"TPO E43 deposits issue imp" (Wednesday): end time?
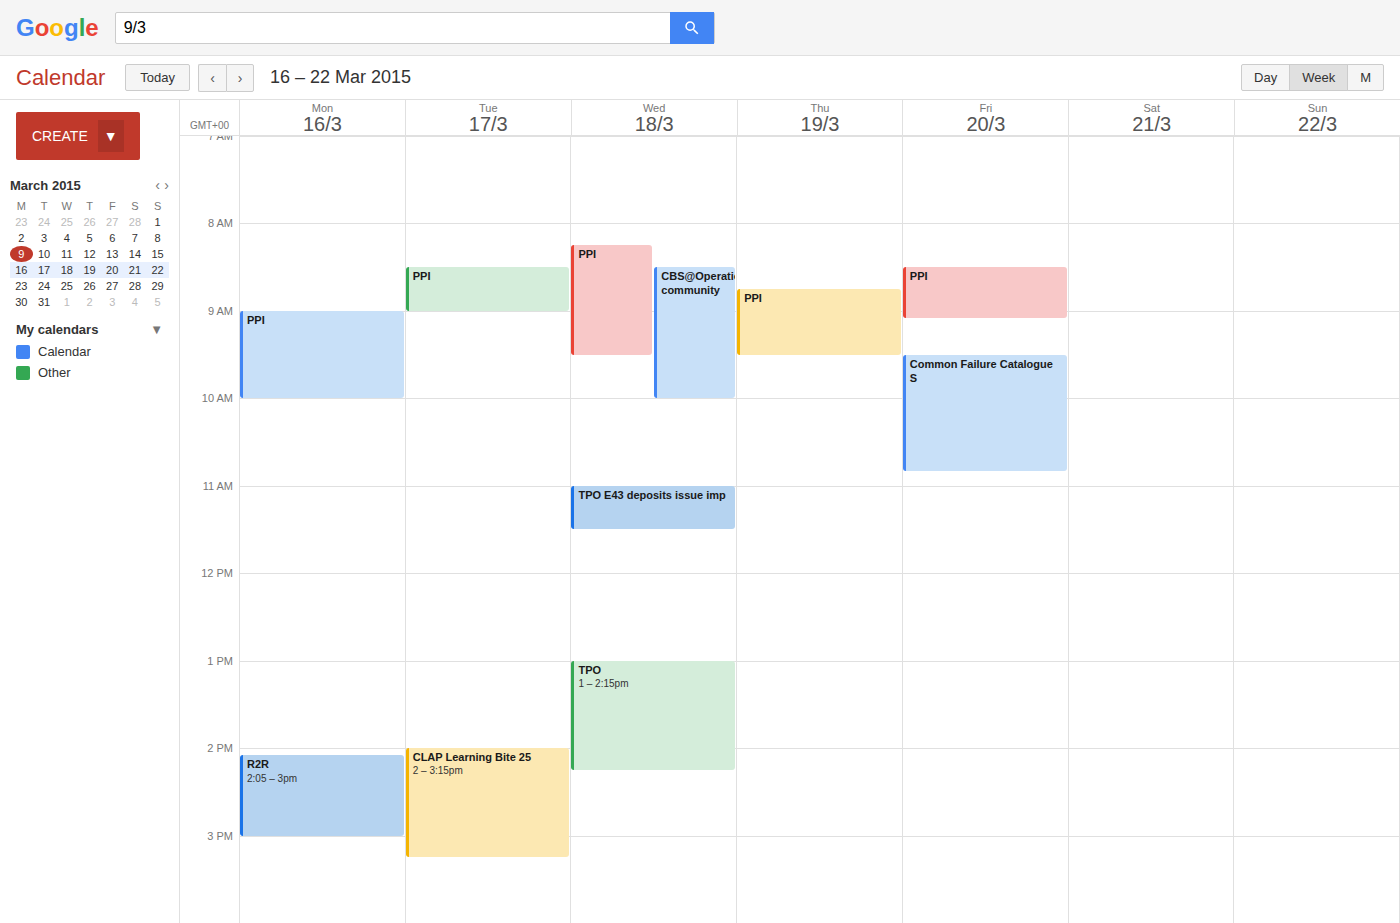
11:30 AM